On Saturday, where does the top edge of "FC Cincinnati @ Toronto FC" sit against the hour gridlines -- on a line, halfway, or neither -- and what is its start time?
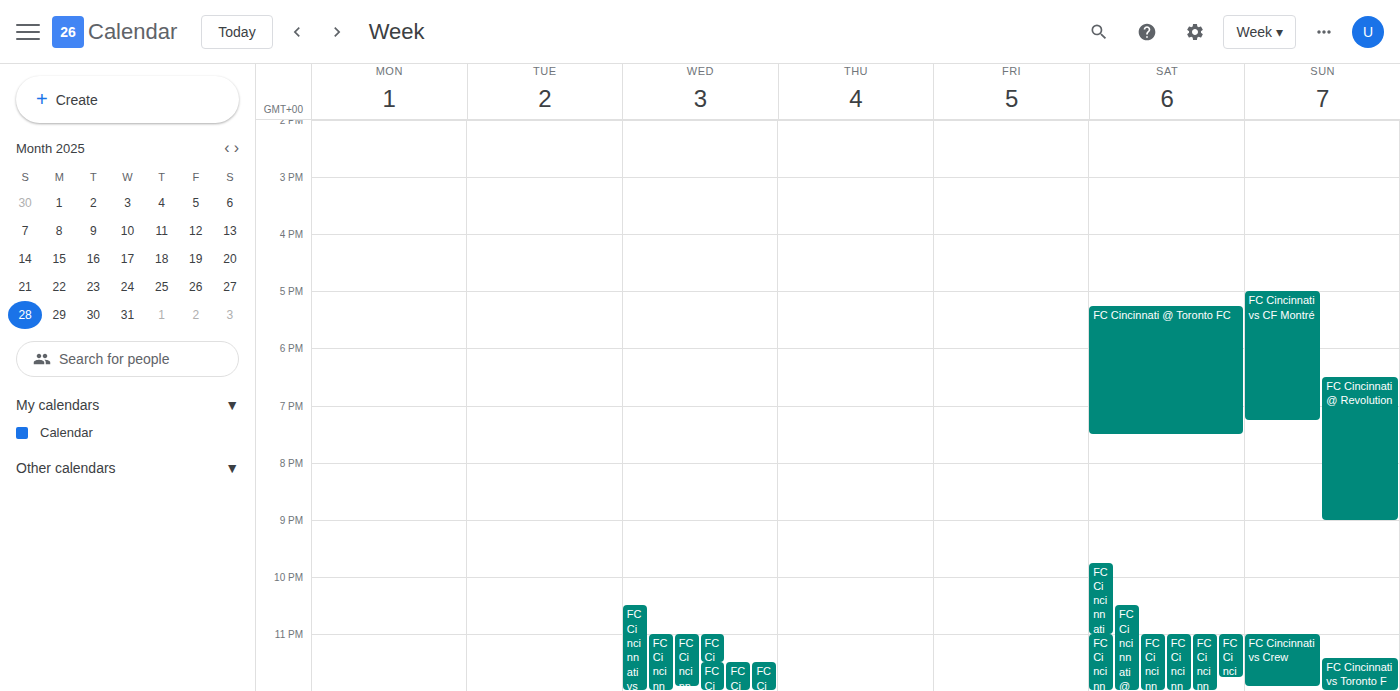
5:15 PM -- neither: a quarter of the way from the 5 PM line to the 6 PM line.